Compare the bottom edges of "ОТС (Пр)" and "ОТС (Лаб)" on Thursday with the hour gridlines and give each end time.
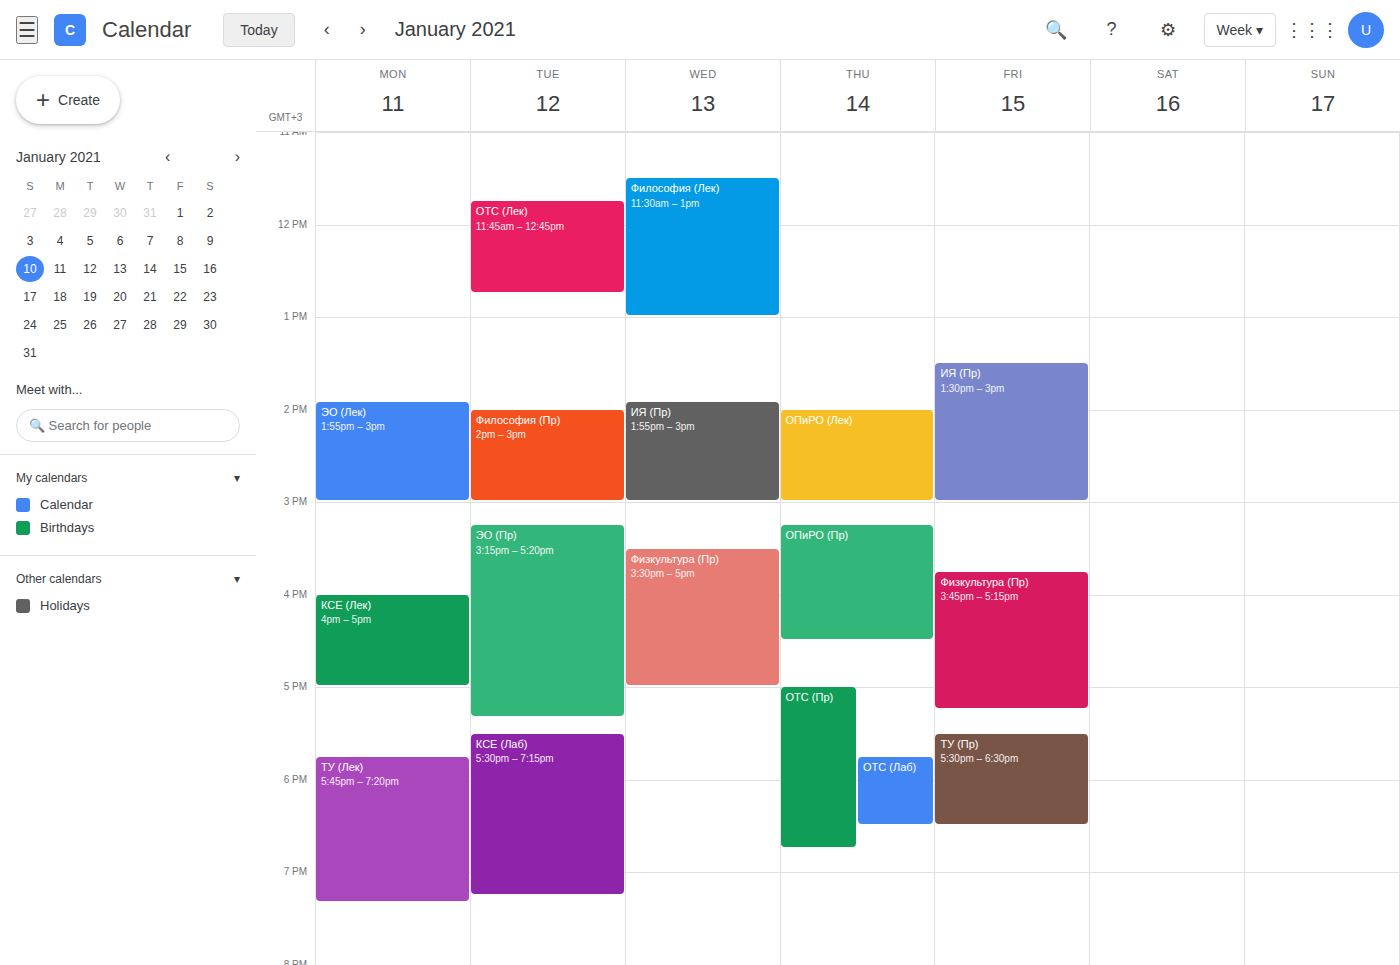
"ОТС (Пр)": 6:45 PM, neither: three quarters of the way from the 6 PM line to the 7 PM line. "ОТС (Лаб)": 6:30 PM, halfway between the 6 PM and 7 PM lines.